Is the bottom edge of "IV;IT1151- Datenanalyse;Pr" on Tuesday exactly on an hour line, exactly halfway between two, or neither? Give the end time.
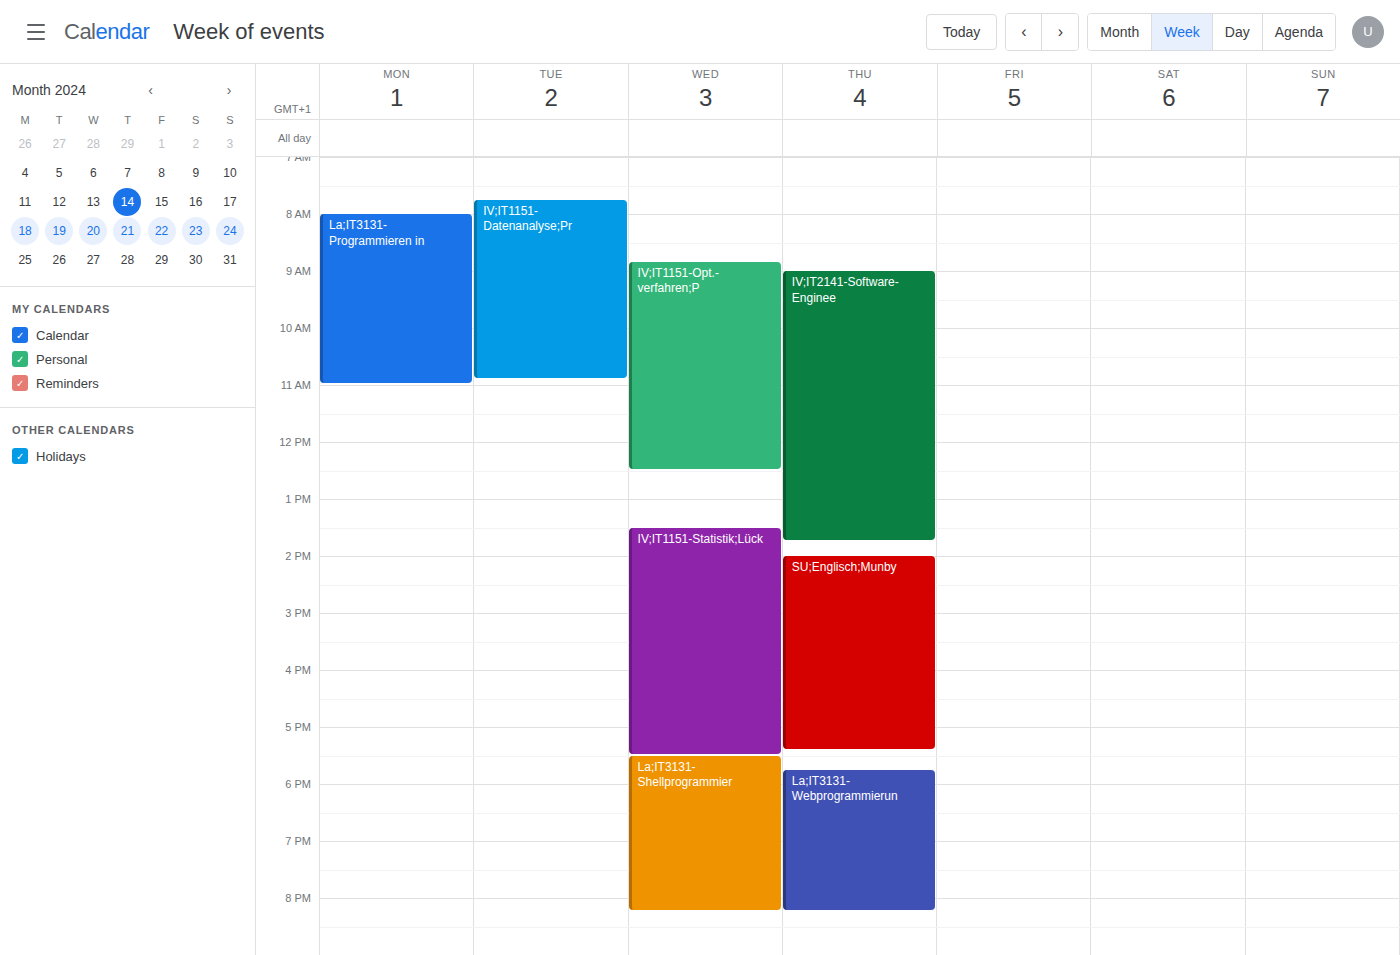
10:55 AM -- neither: 55 minutes below the 10 AM line and 5 minutes above the 11 AM line.